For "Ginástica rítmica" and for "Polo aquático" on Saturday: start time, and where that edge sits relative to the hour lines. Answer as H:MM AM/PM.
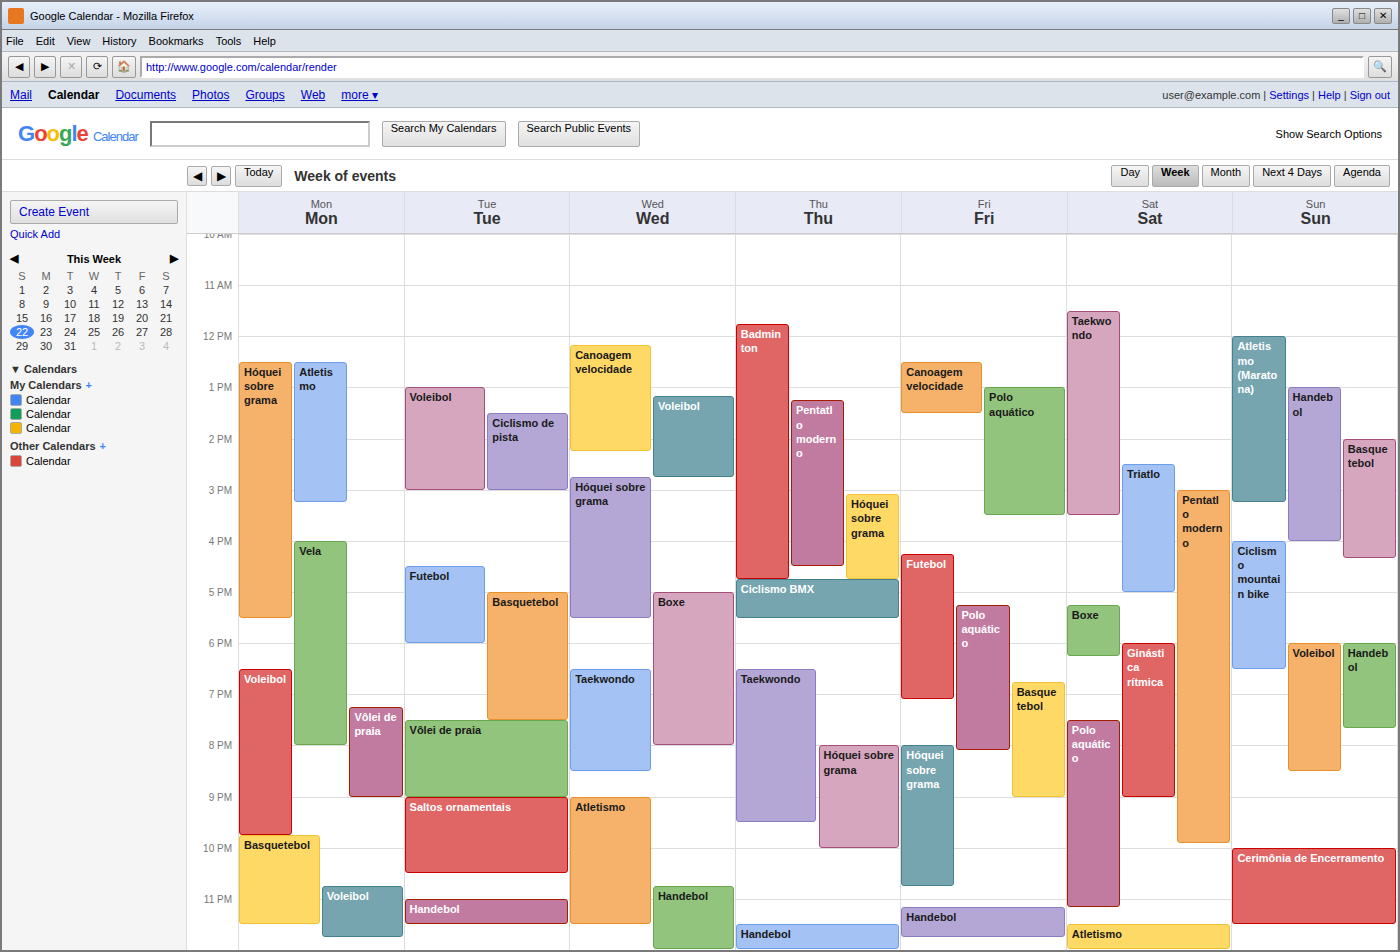
"Ginástica rítmica": 6:00 PM, exactly on the 6 PM line. "Polo aquático": 7:30 PM, halfway between the 7 PM and 8 PM lines.